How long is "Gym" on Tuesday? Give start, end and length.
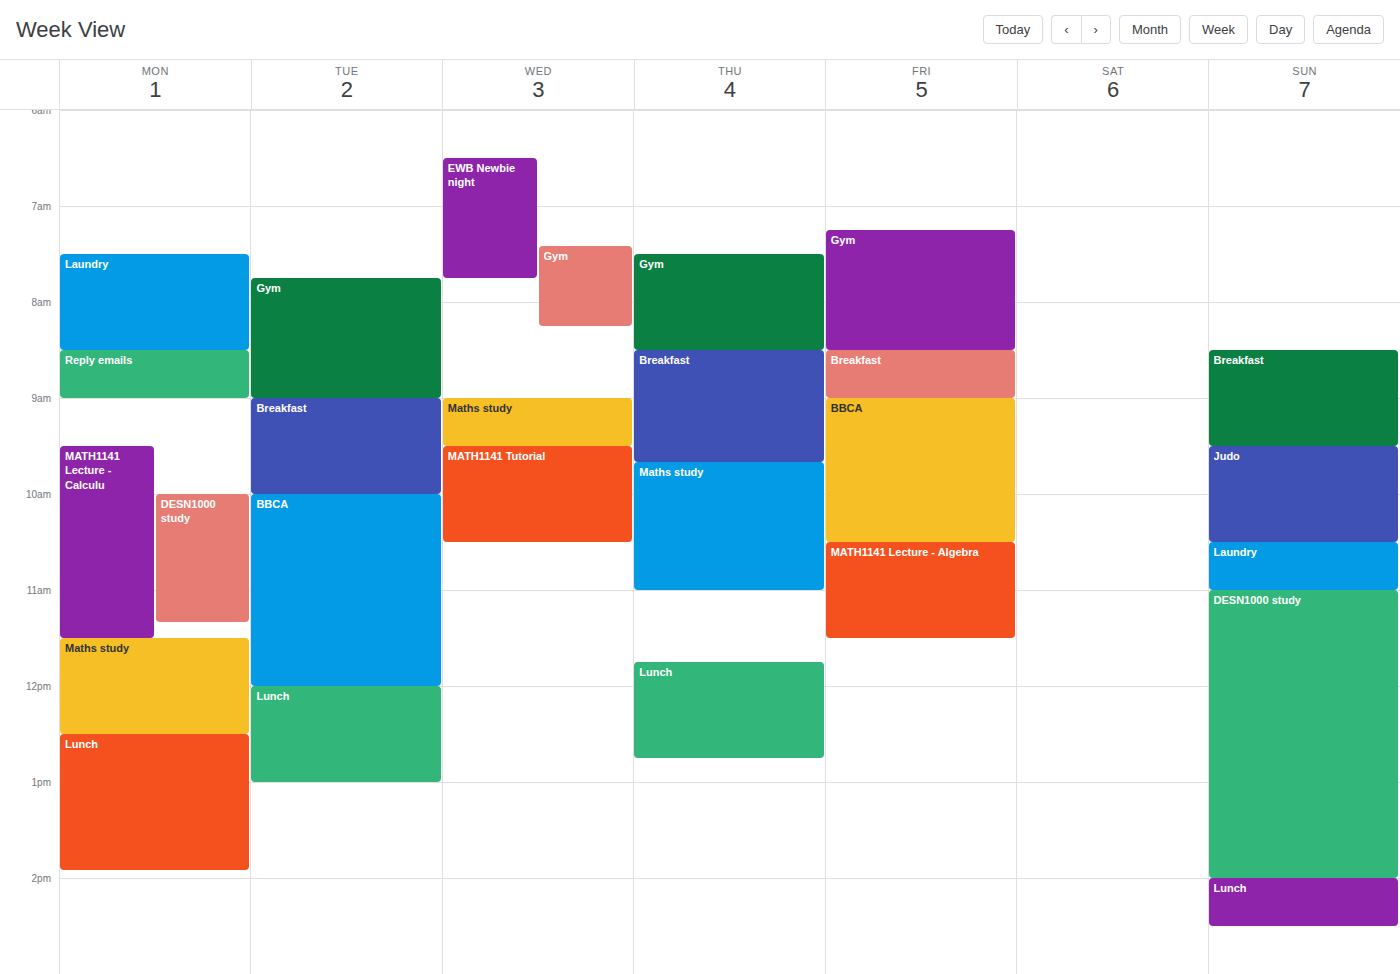
7:45 AM to 9:00 AM, 1 hour 15 minutes